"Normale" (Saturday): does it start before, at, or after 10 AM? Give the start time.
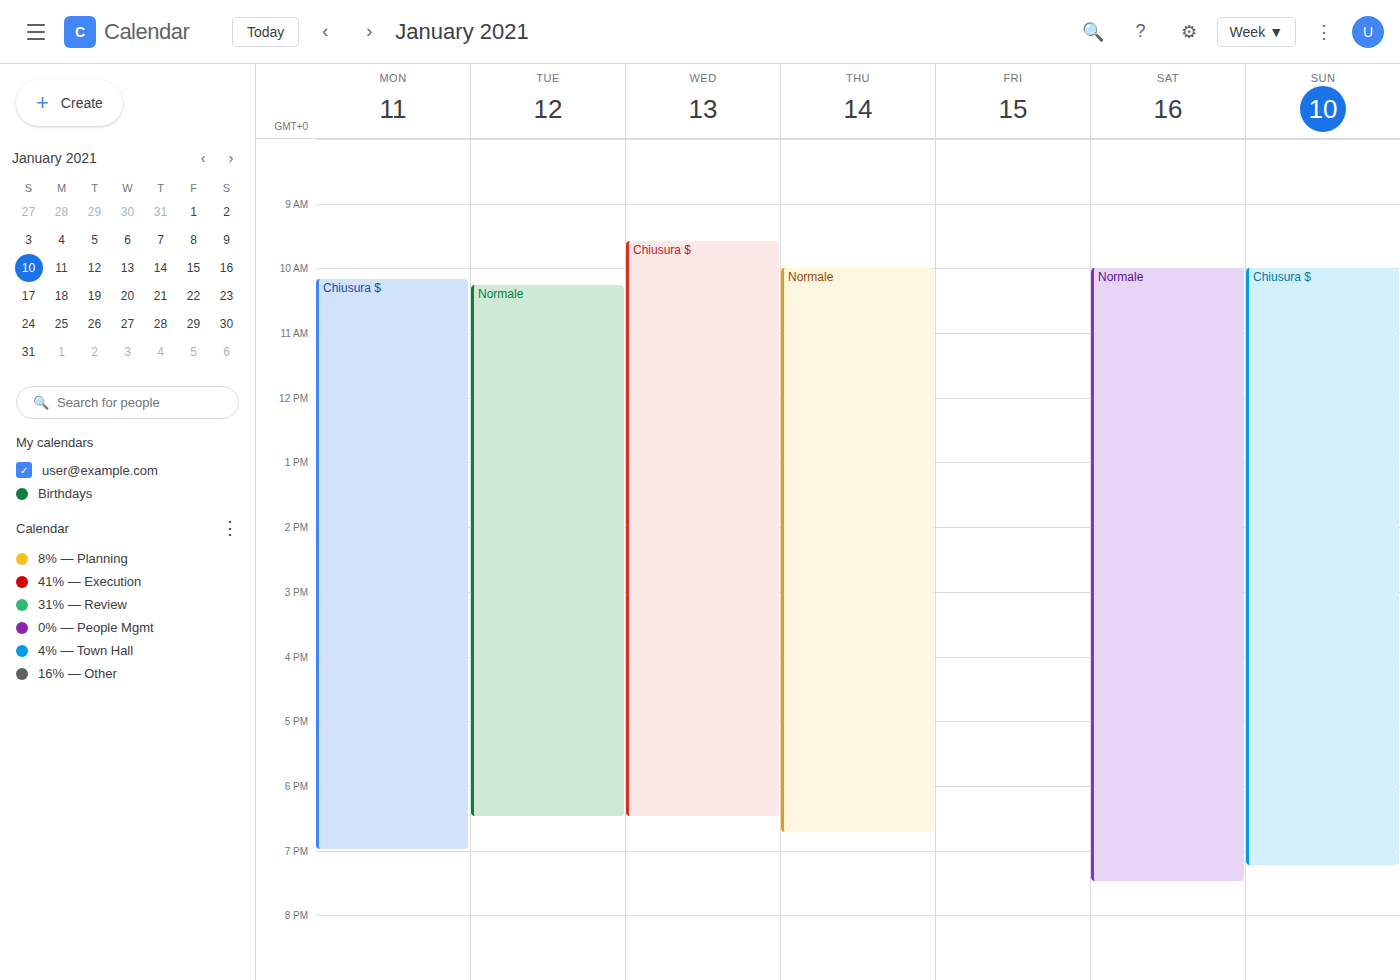
10:00 AM -- exactly at 10 AM, on the 10 AM line.